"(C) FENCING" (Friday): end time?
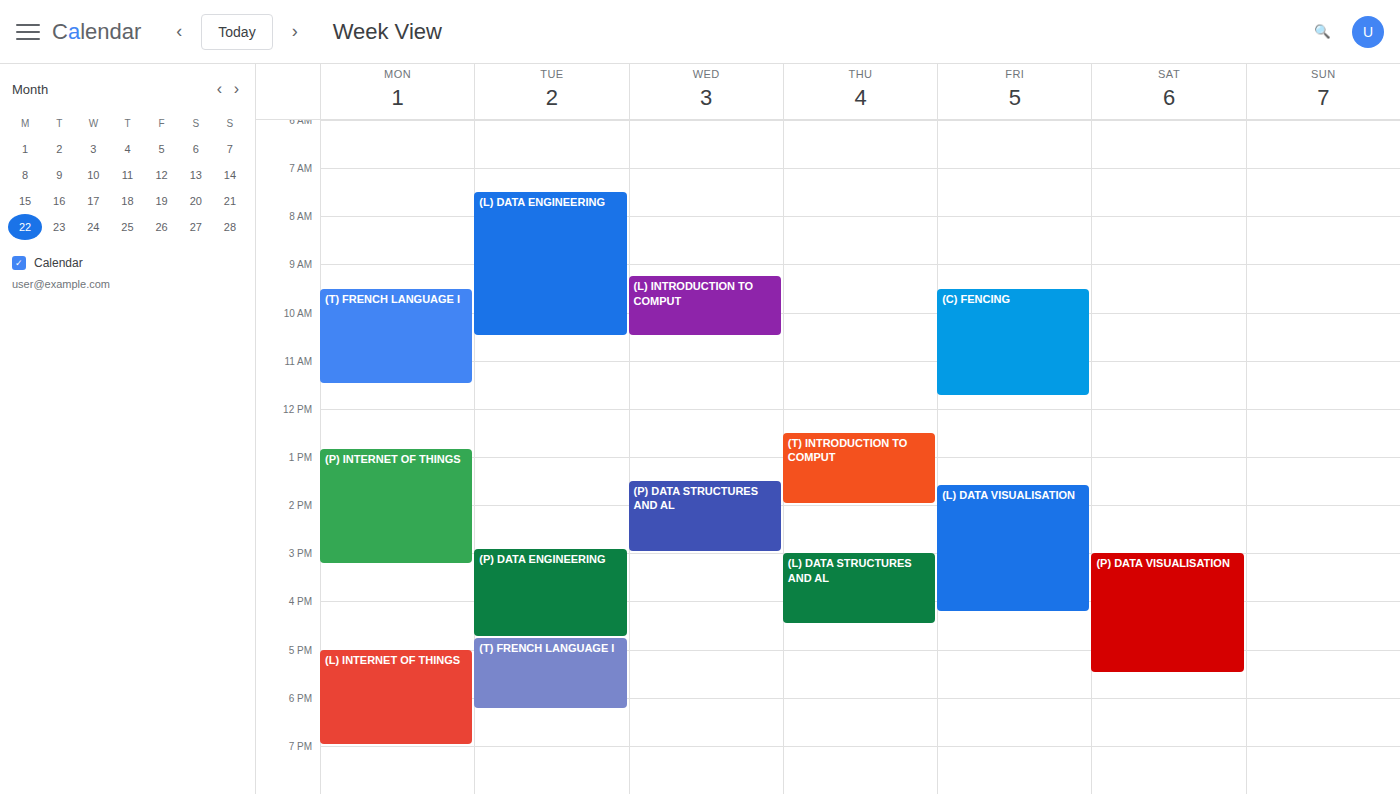
11:45 AM